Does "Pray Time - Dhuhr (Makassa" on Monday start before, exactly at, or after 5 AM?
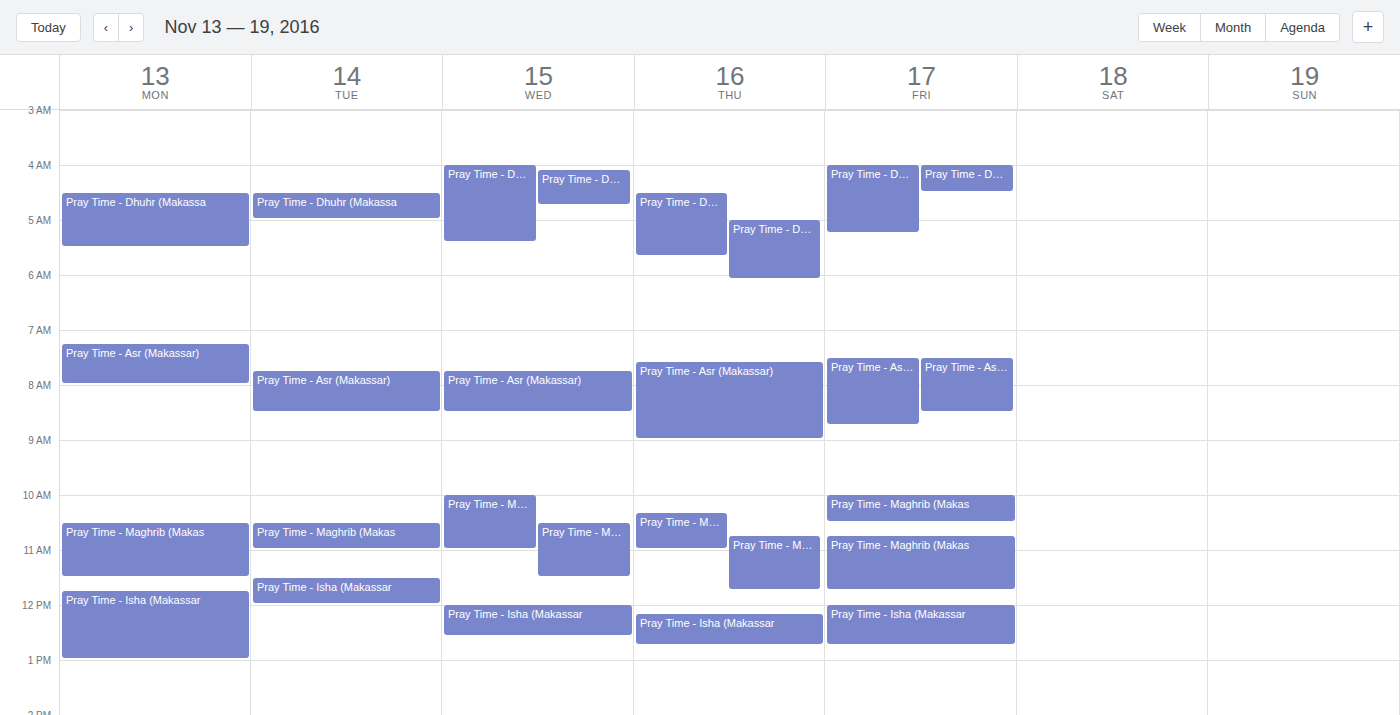
4:30 AM -- before 5 AM, 30 minutes above the 5 AM line.